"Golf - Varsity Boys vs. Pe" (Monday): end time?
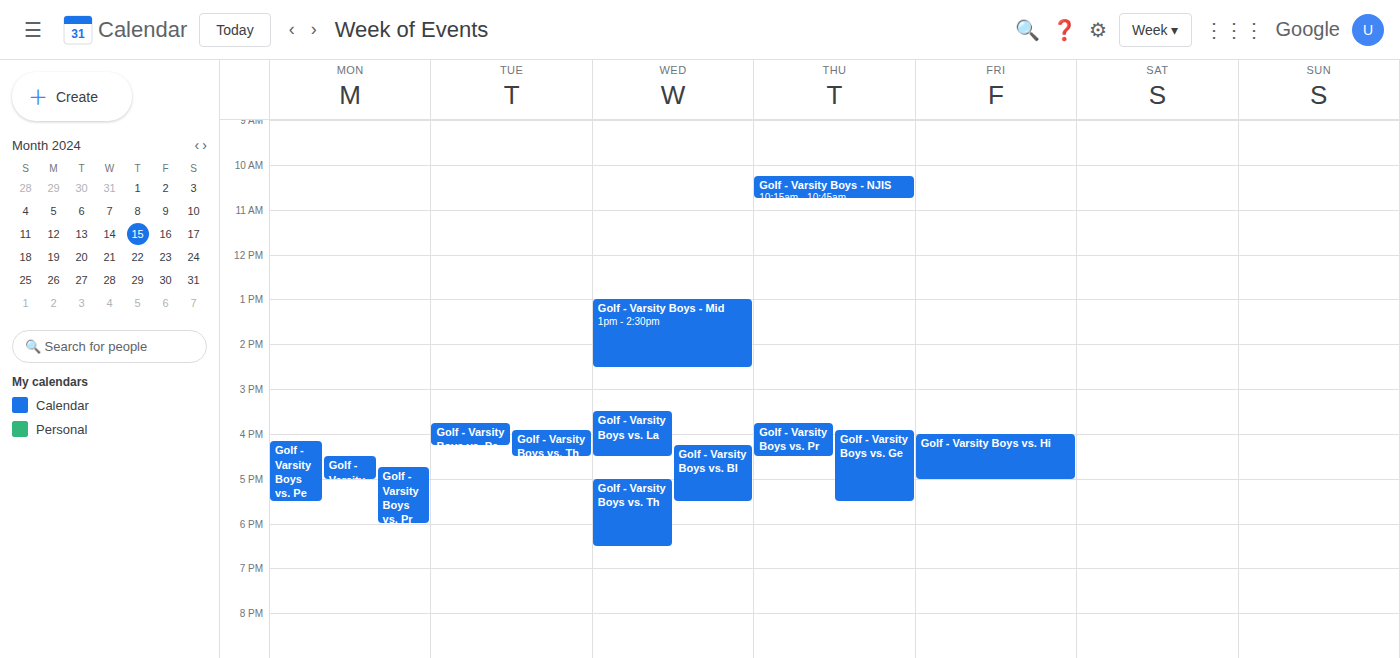
5:30 PM